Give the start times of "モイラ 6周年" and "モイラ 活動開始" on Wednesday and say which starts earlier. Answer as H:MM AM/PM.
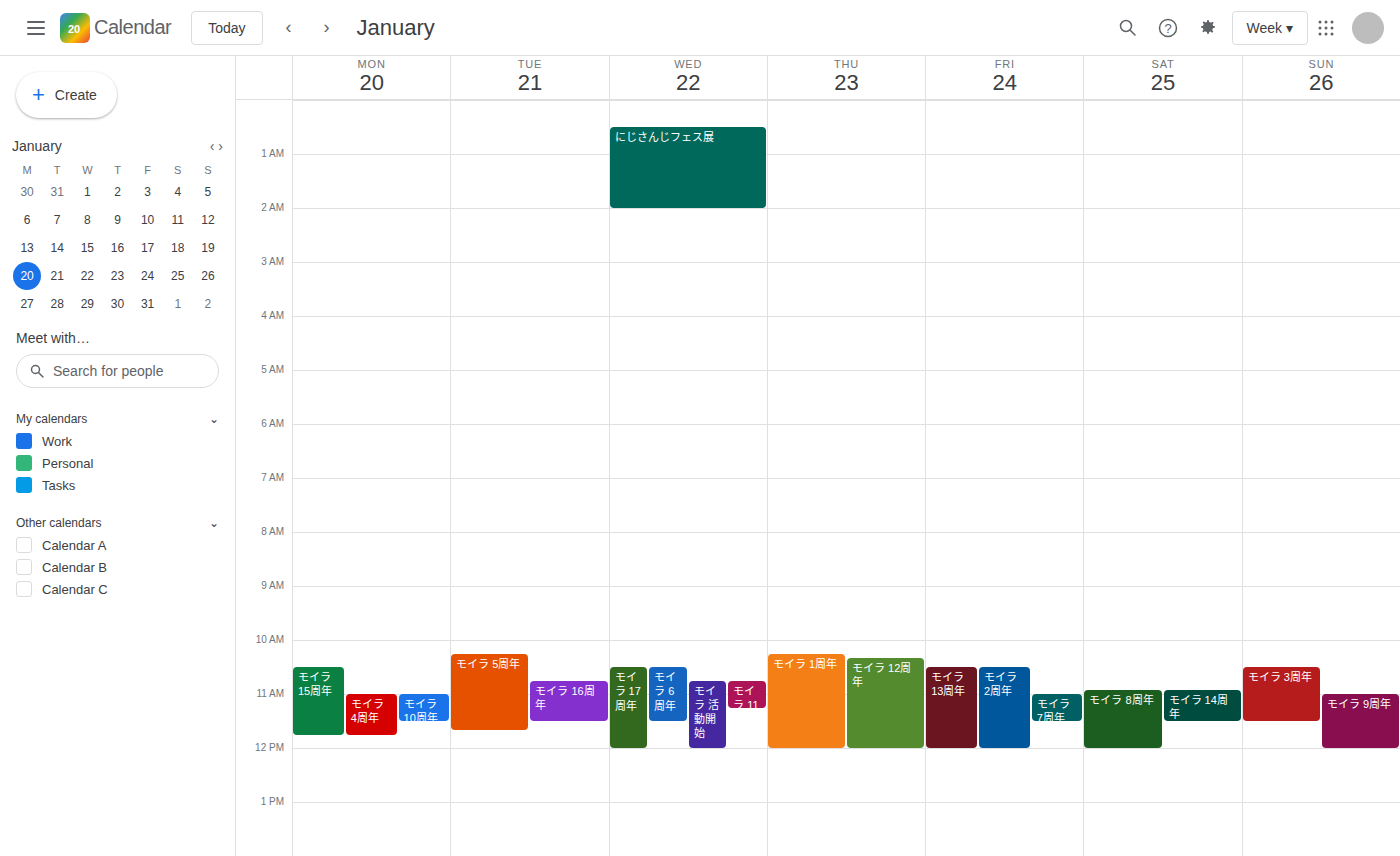
"モイラ 6周年" 10:30 AM; "モイラ 活動開始" 10:45 AM.